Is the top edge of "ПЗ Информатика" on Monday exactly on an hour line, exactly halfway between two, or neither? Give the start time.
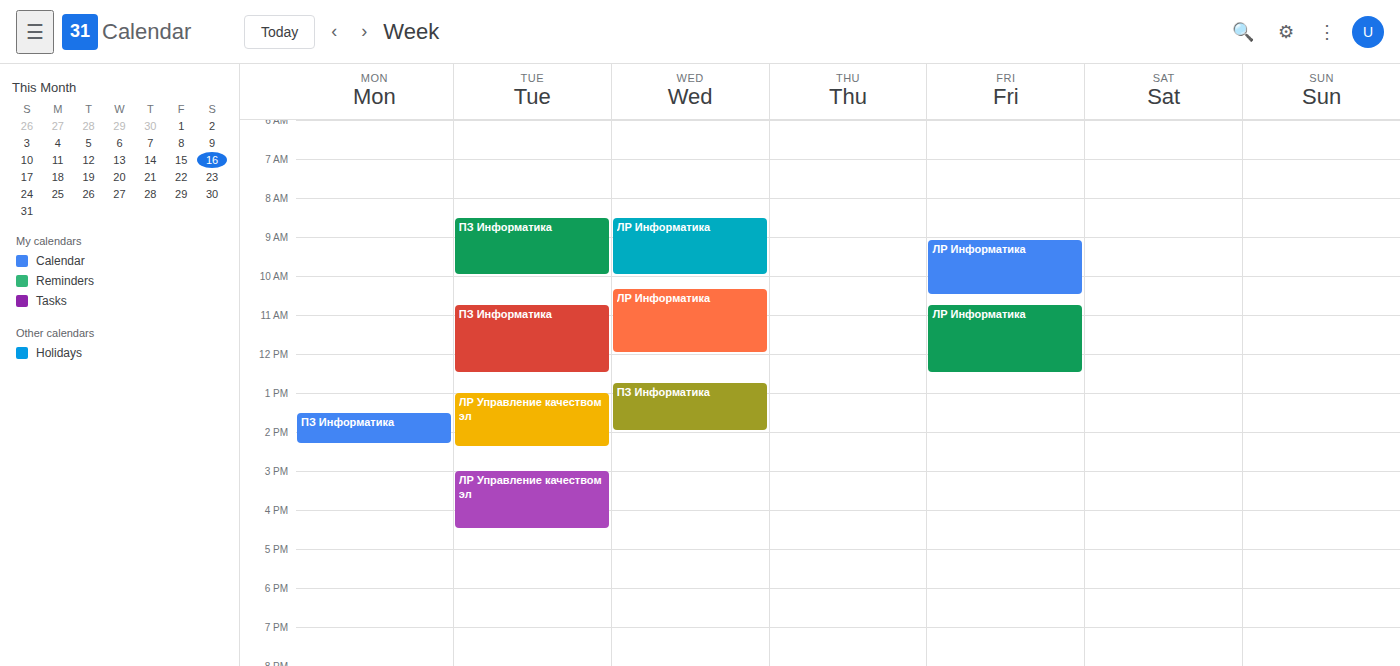
1:30 PM -- halfway between the 1 PM and 2 PM lines.